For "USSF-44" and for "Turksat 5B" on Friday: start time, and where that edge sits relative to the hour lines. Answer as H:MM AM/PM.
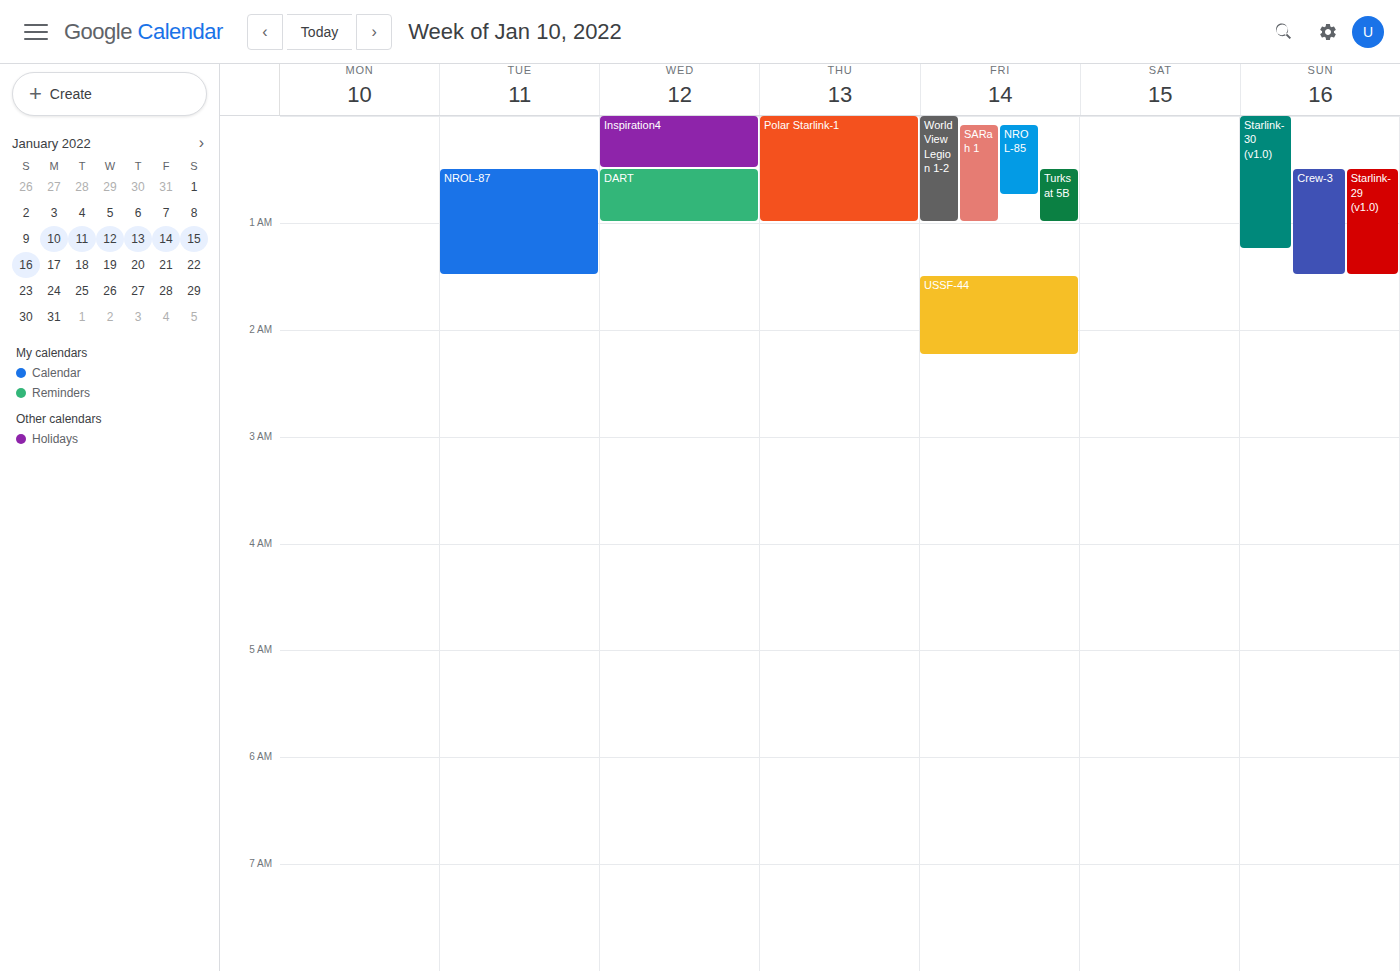
"USSF-44": 1:30 AM, halfway between the 1 AM and 2 AM lines. "Turksat 5B": 12:30 AM, halfway between the 12 AM and 1 AM lines.